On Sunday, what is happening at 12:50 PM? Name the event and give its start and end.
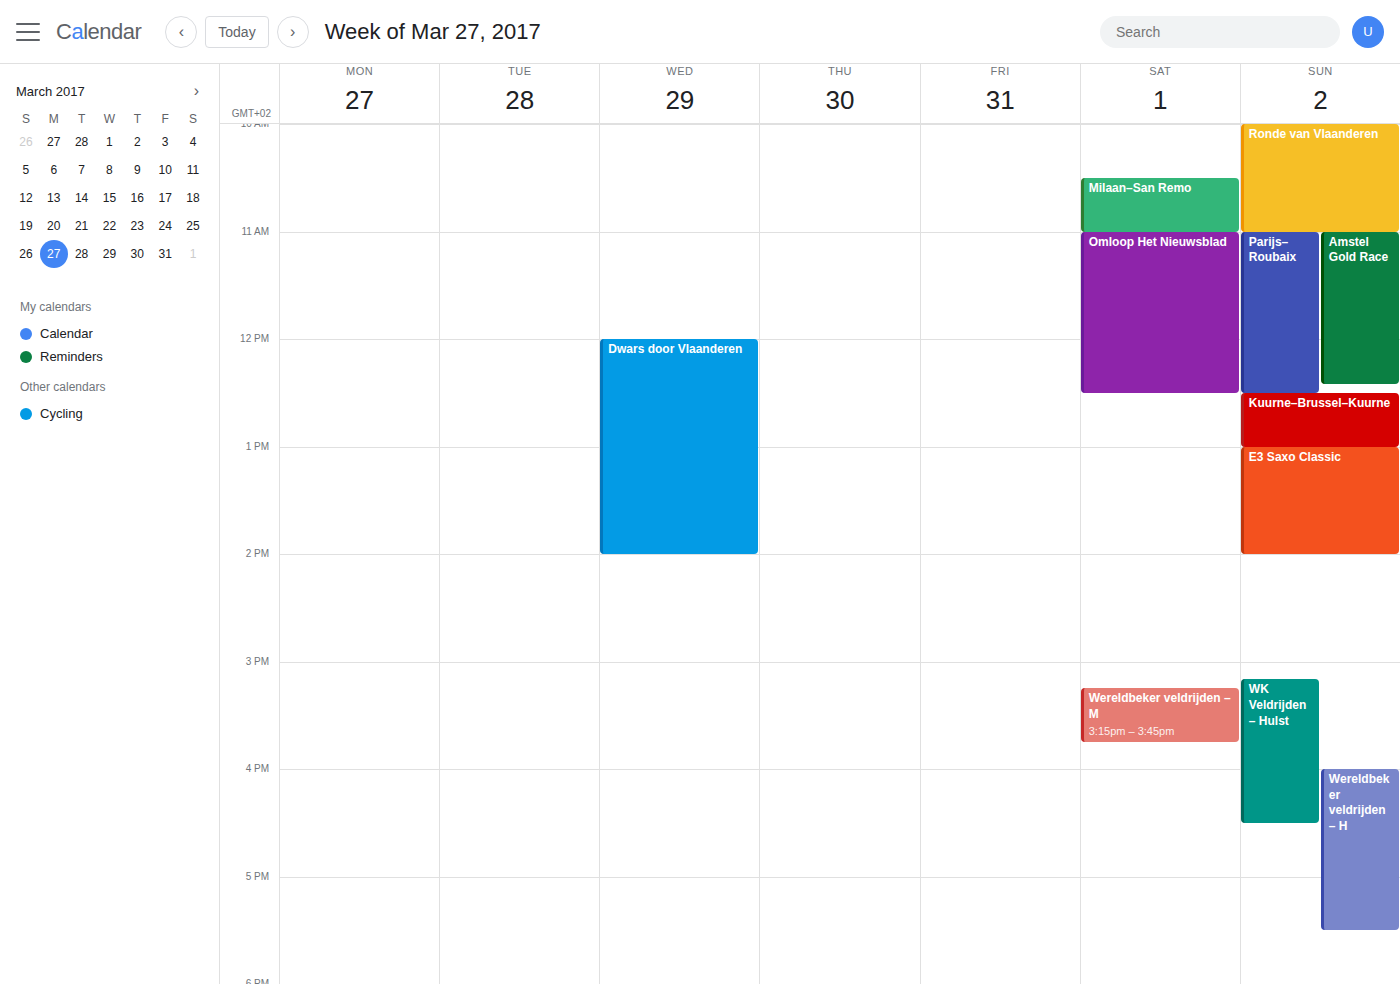
"Kuurne–Brussel–Kuurne", 12:30 PM to 1:00 PM